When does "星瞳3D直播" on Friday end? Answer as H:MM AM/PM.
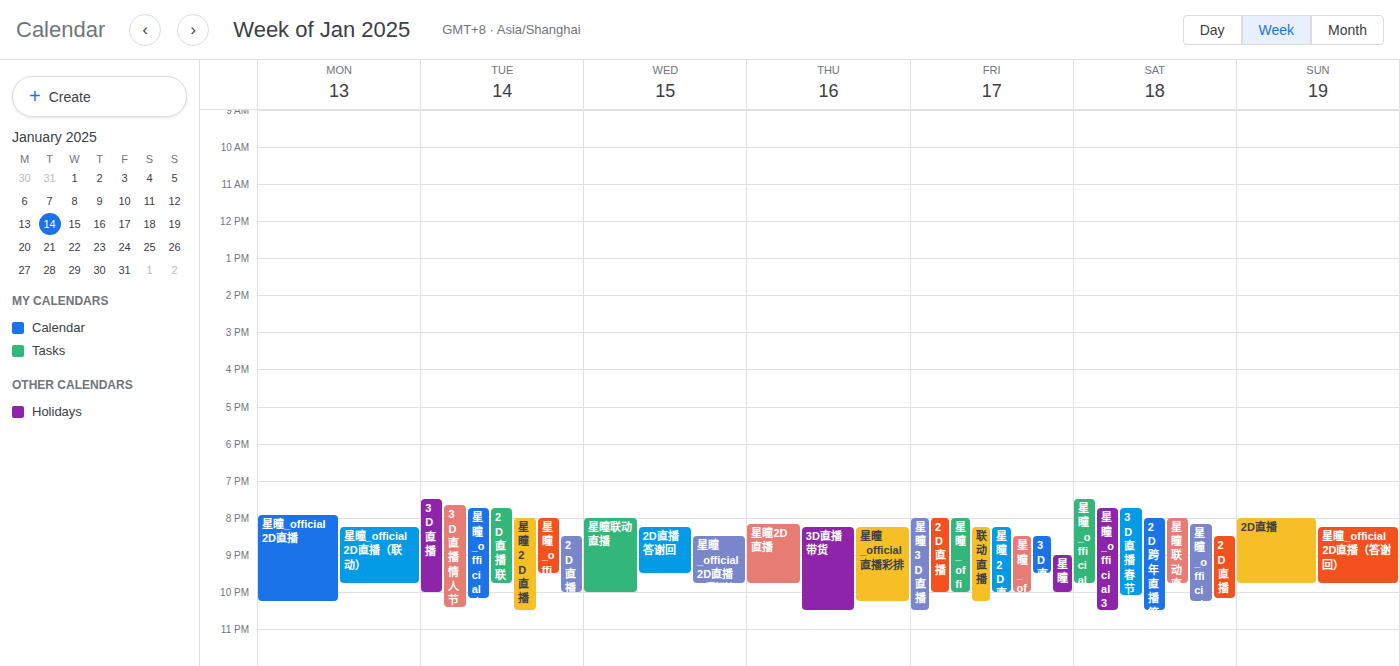
10:30 PM